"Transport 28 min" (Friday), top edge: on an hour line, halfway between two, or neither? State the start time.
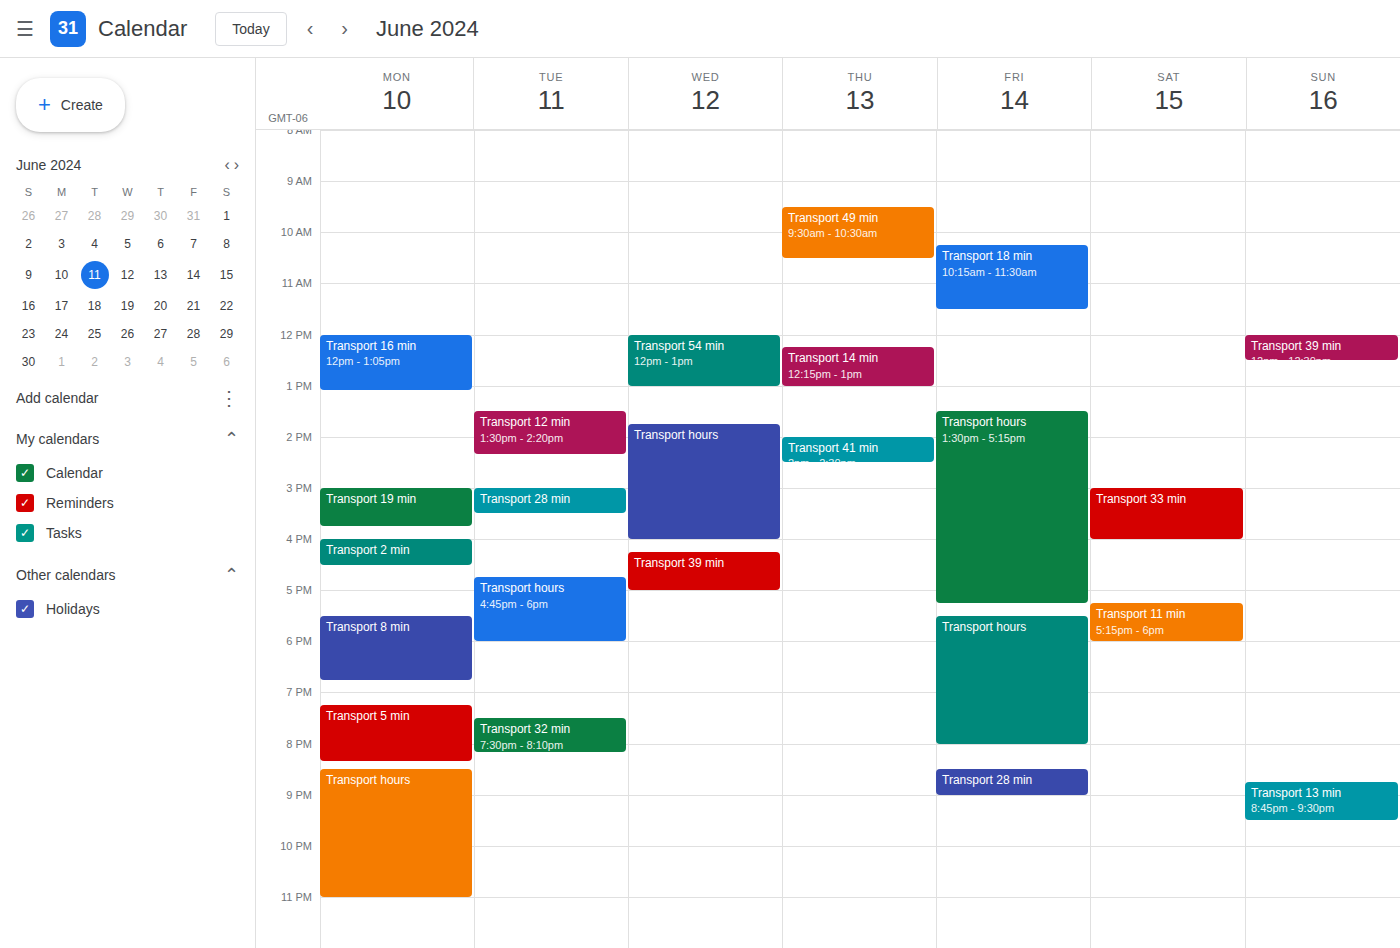
8:30 PM -- halfway between the 8 PM and 9 PM lines.